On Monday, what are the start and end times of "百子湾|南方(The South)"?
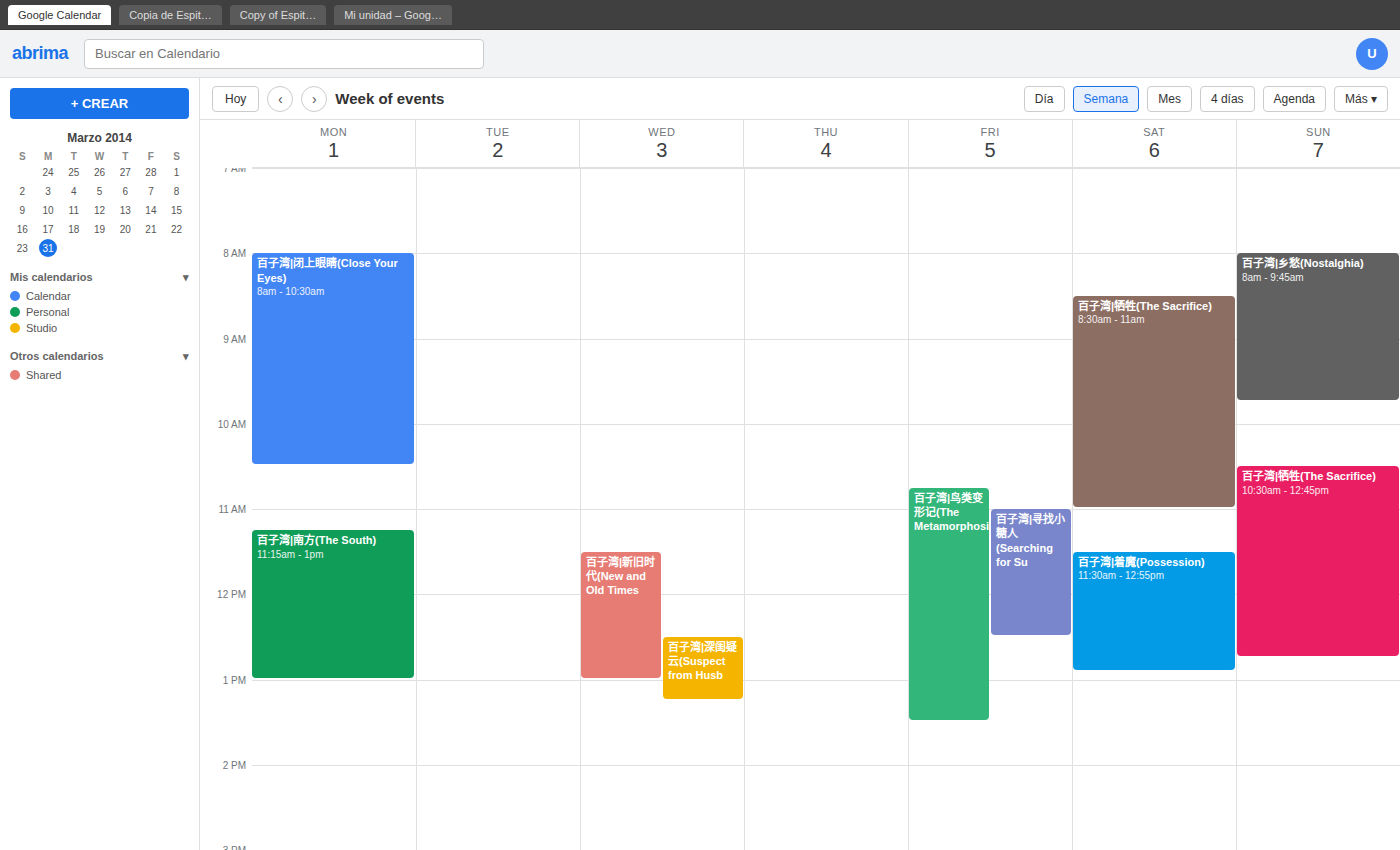
11:15 AM to 1:00 PM